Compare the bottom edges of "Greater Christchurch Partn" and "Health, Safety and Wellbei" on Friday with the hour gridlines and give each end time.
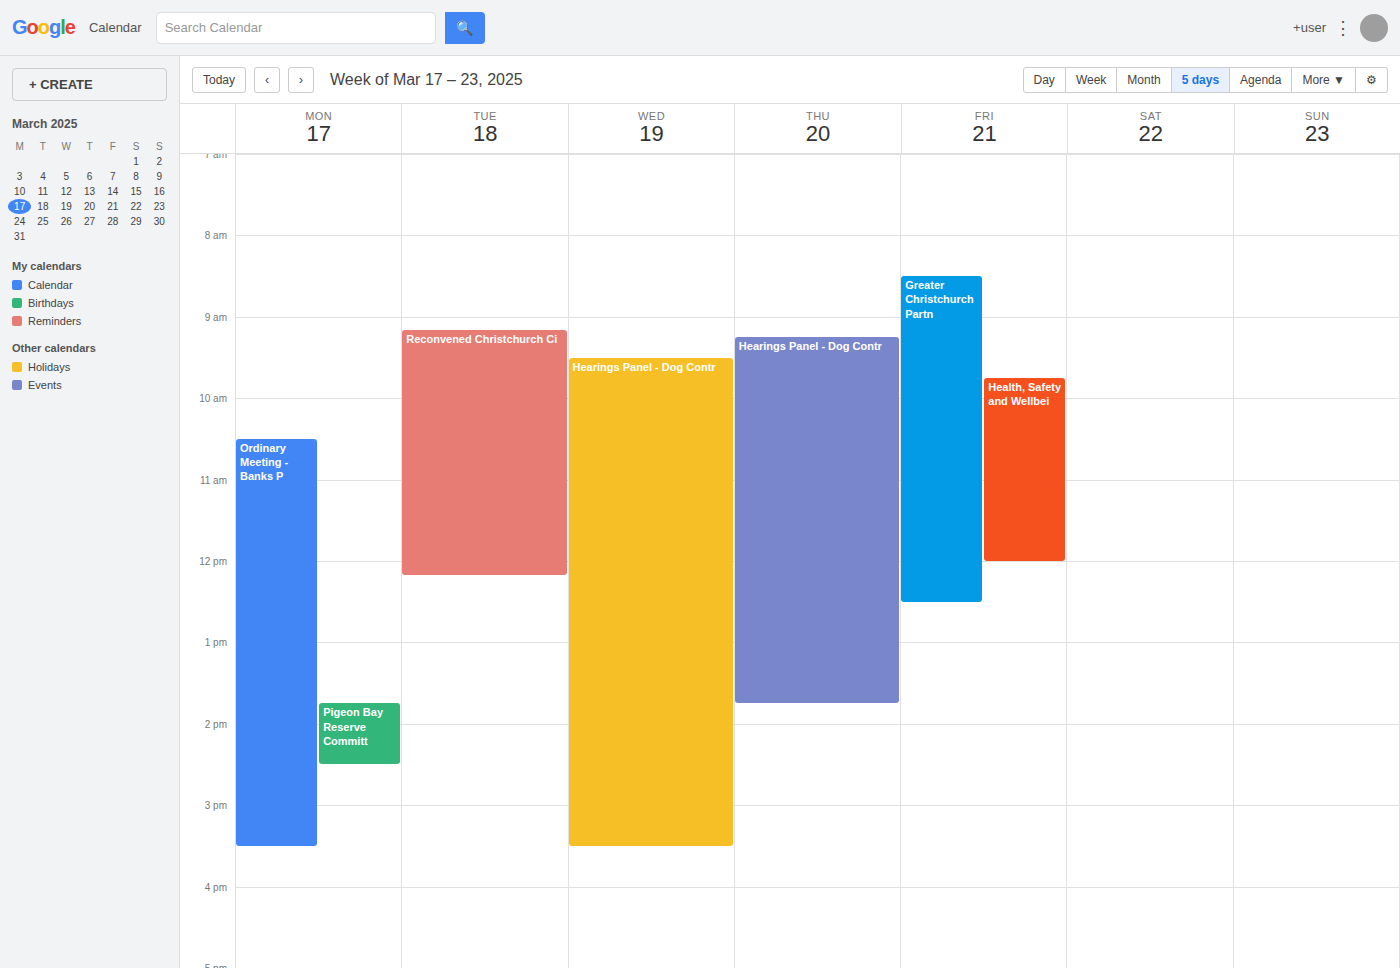
"Greater Christchurch Partn": 12:30, halfway between the 12:00 and 13:00 lines. "Health, Safety and Wellbei": 12:00, exactly on the 12:00 line.